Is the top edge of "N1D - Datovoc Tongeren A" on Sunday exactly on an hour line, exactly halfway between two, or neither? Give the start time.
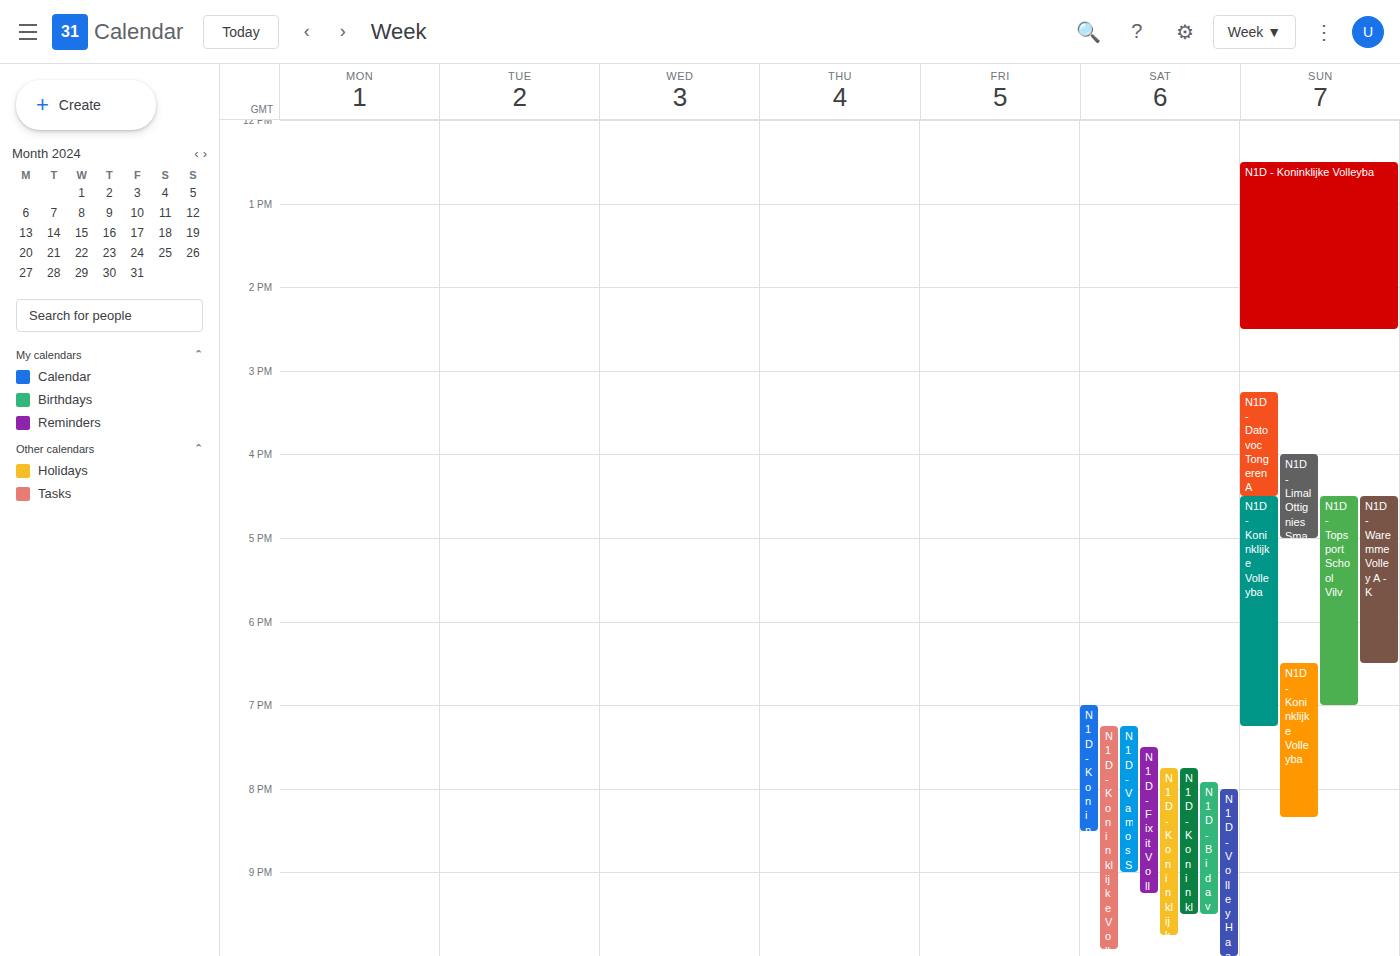
3:15 PM -- neither: a quarter of the way from the 3 PM line to the 4 PM line.